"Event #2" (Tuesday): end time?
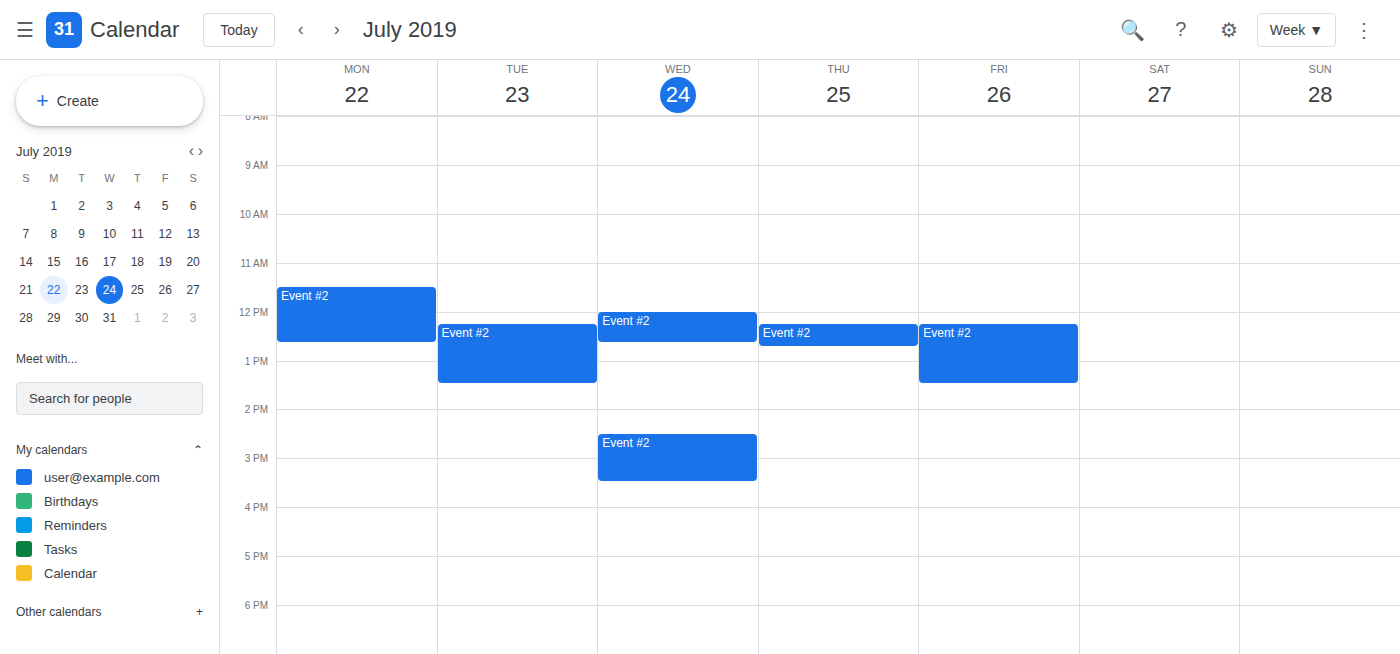
1:30 PM